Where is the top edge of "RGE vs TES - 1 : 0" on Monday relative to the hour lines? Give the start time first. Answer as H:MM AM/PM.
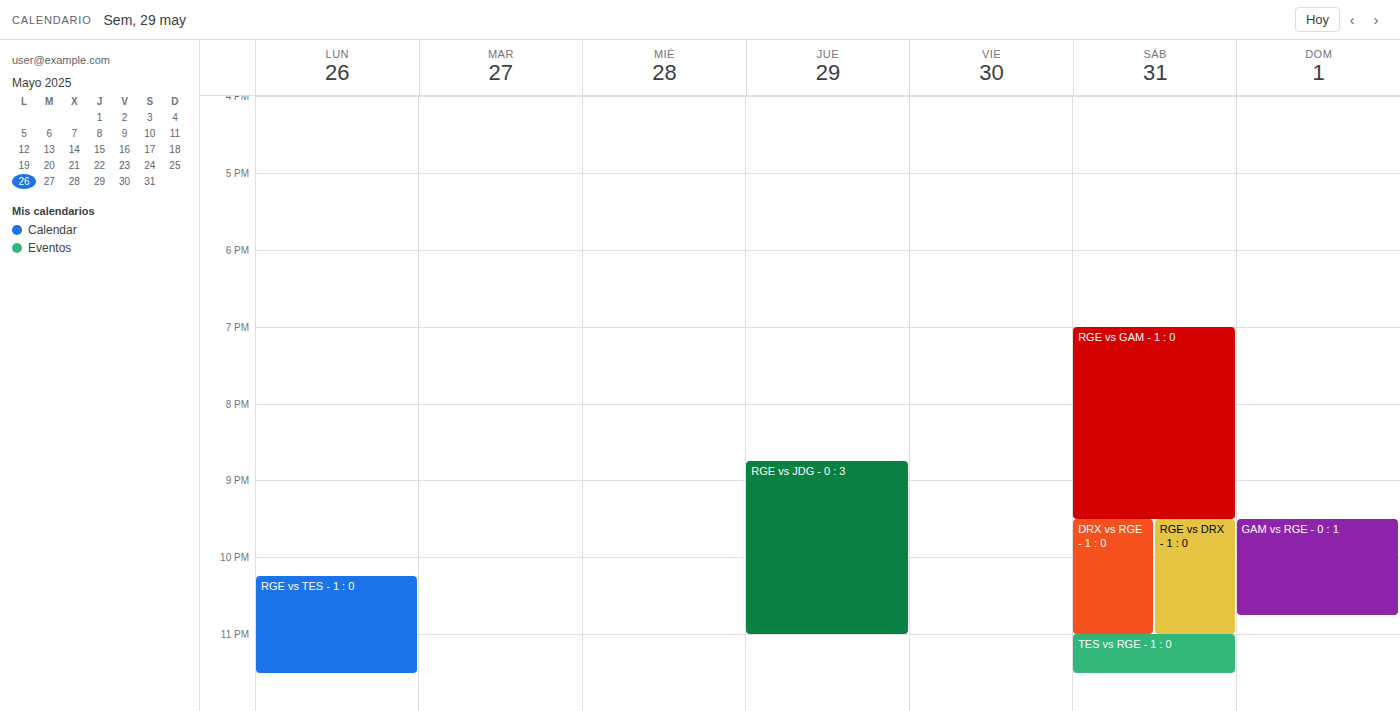
10:15 PM -- neither: a quarter of the way from the 10 PM line to the 11 PM line.